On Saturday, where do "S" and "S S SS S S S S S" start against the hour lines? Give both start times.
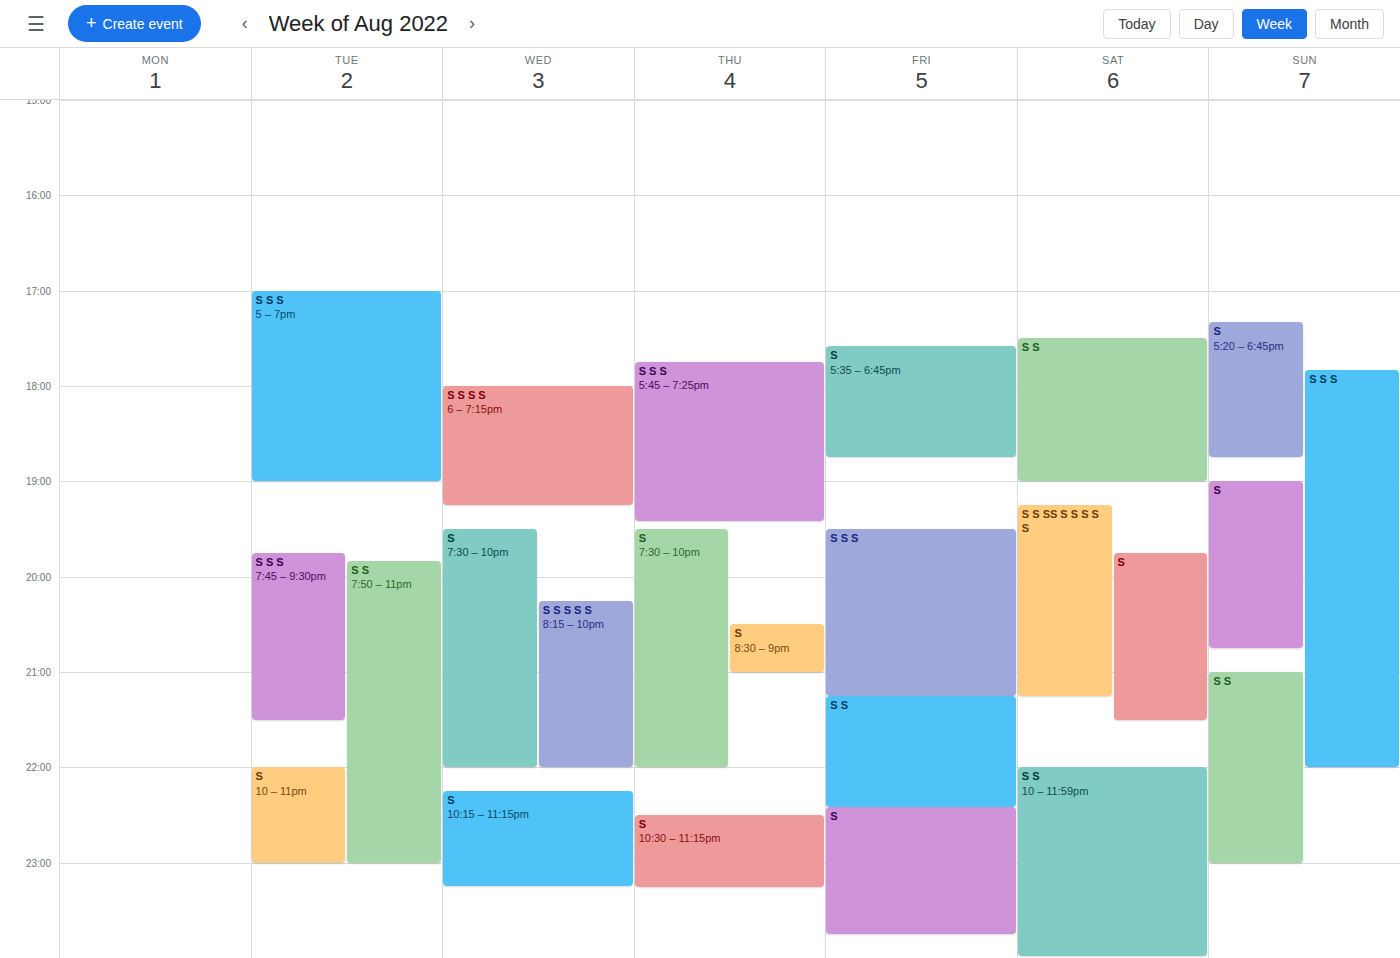
"S": 7:45 PM, neither: three quarters of the way from the 7 PM line to the 8 PM line. "S S SS S S S S S": 7:15 PM, neither: a quarter of the way from the 7 PM line to the 8 PM line.